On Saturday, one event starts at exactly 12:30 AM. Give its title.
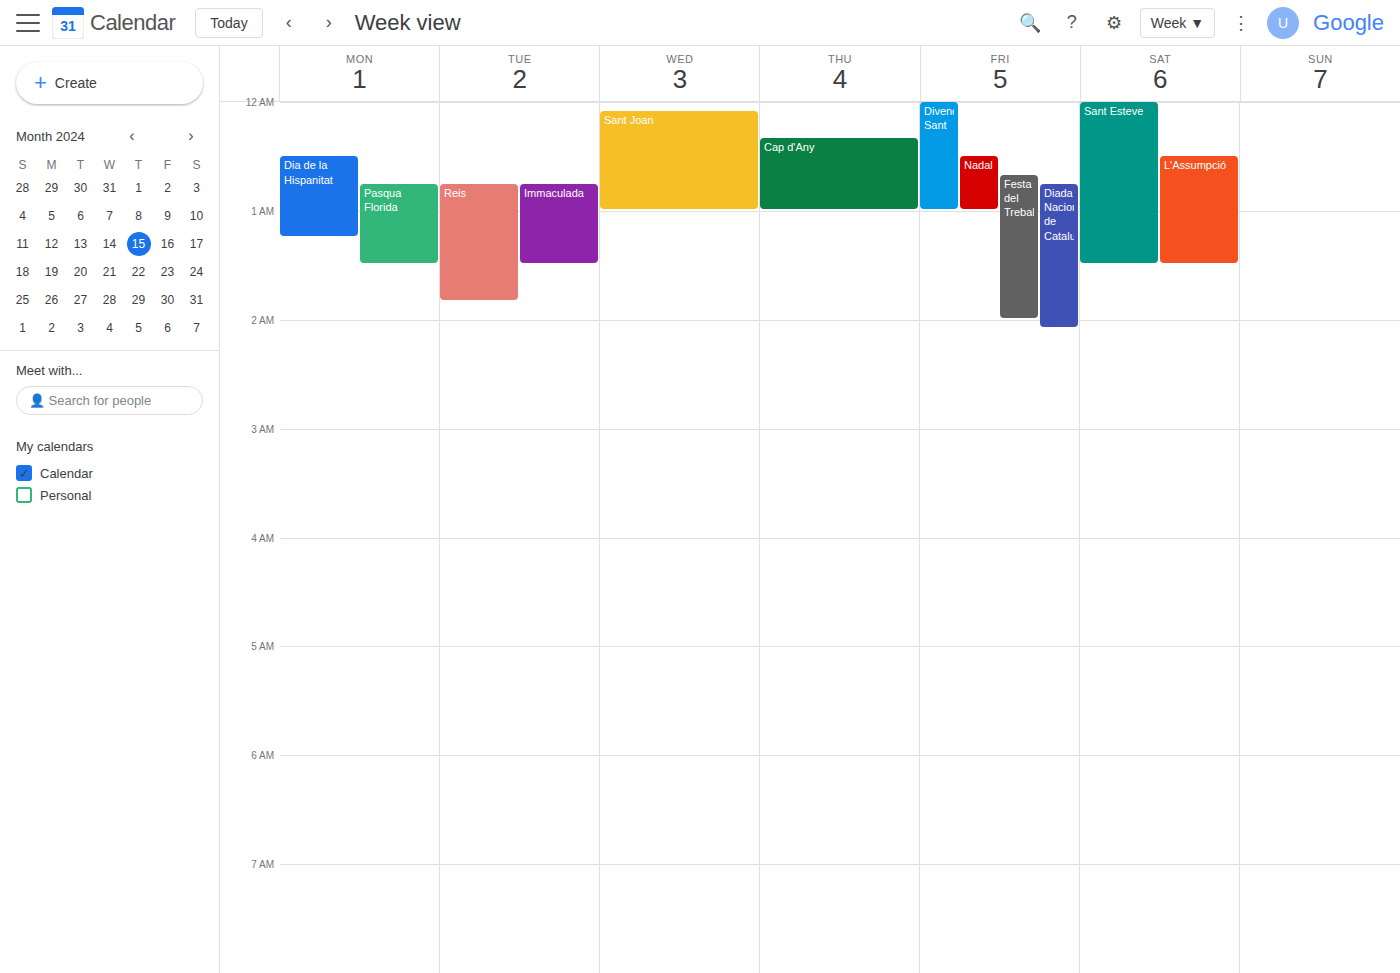
"L'Assumpció"